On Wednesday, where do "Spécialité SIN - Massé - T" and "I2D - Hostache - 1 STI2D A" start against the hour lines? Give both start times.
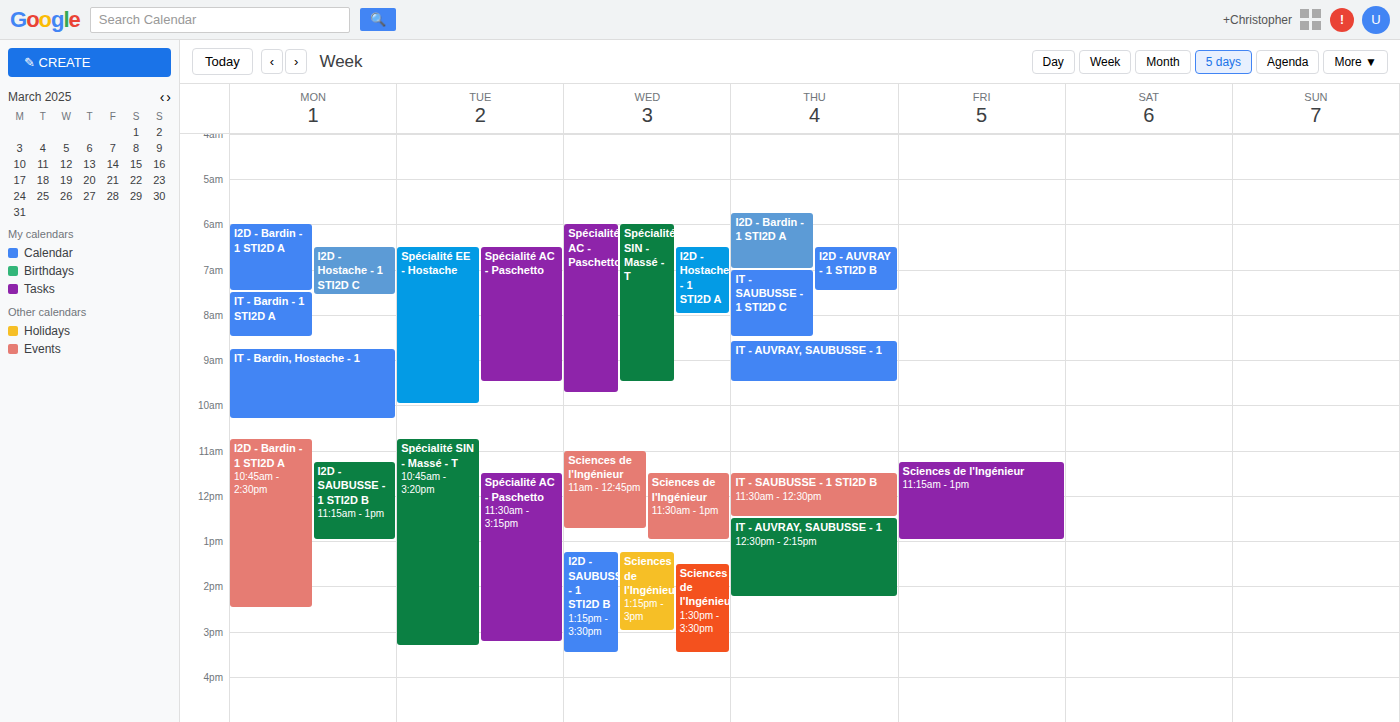
"Spécialité SIN - Massé - T": 6:00 AM, exactly on the 6 AM line. "I2D - Hostache - 1 STI2D A": 6:30 AM, halfway between the 6 AM and 7 AM lines.